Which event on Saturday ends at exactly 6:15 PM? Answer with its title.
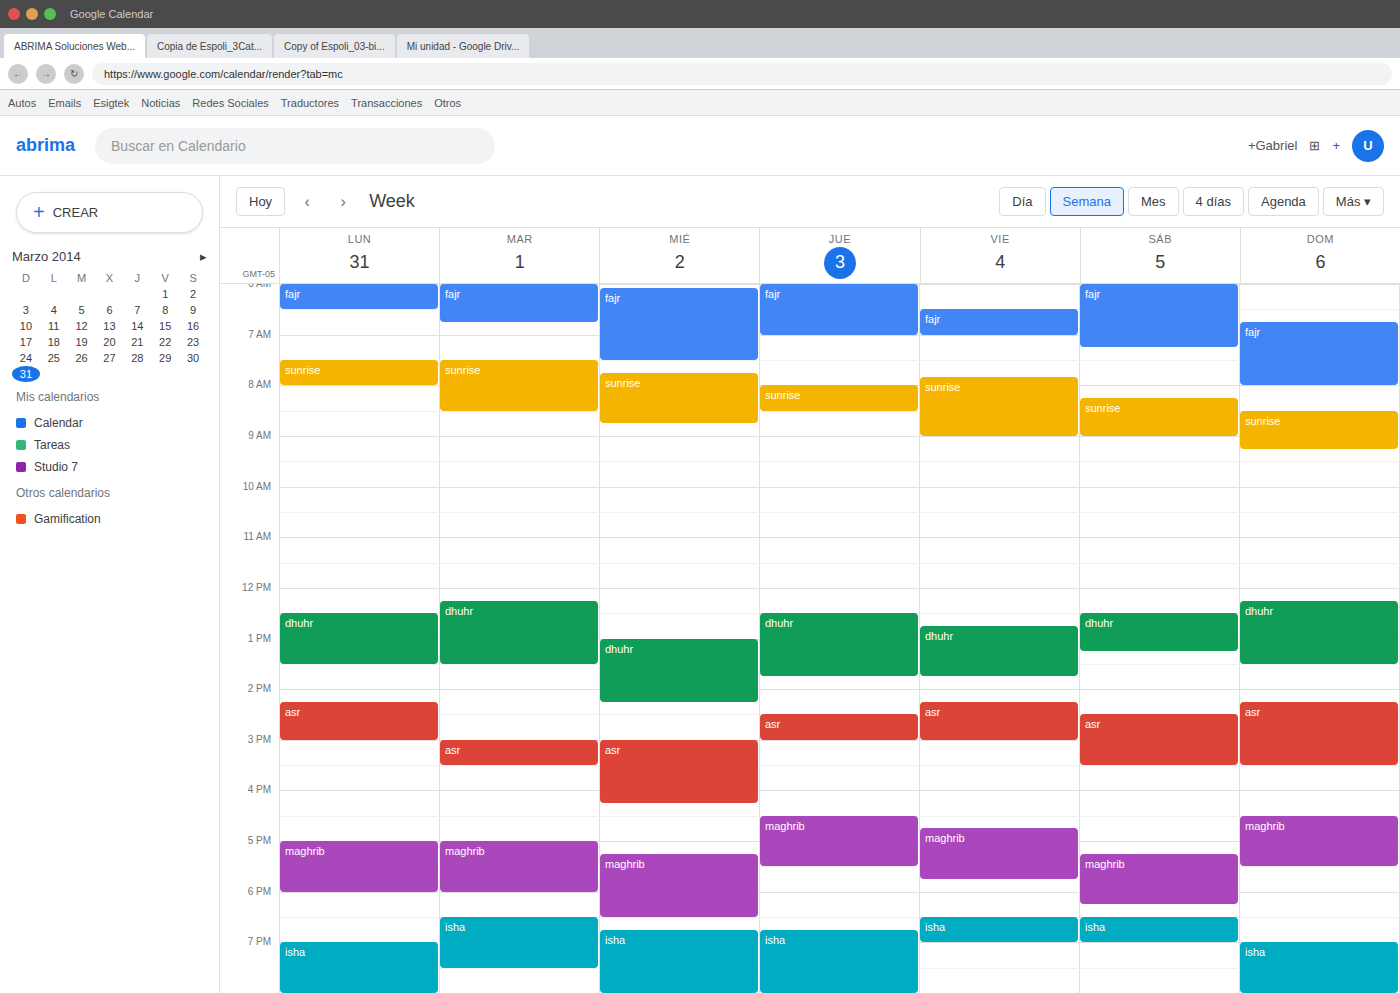
"maghrib"